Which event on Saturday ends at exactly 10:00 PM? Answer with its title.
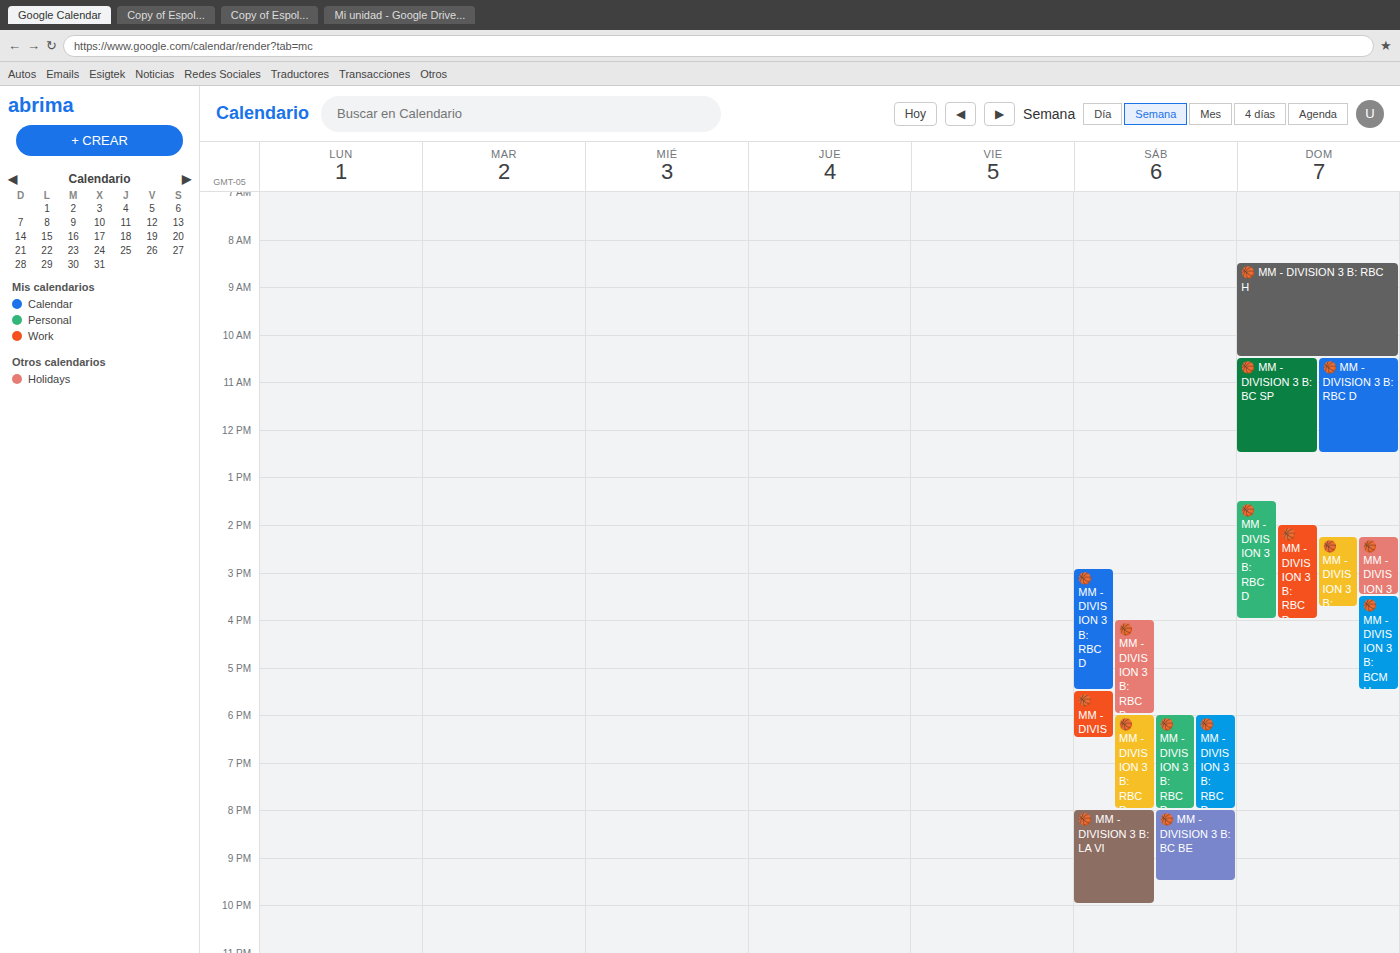
"🏀 MM - DIVISION 3 B: LA VI"